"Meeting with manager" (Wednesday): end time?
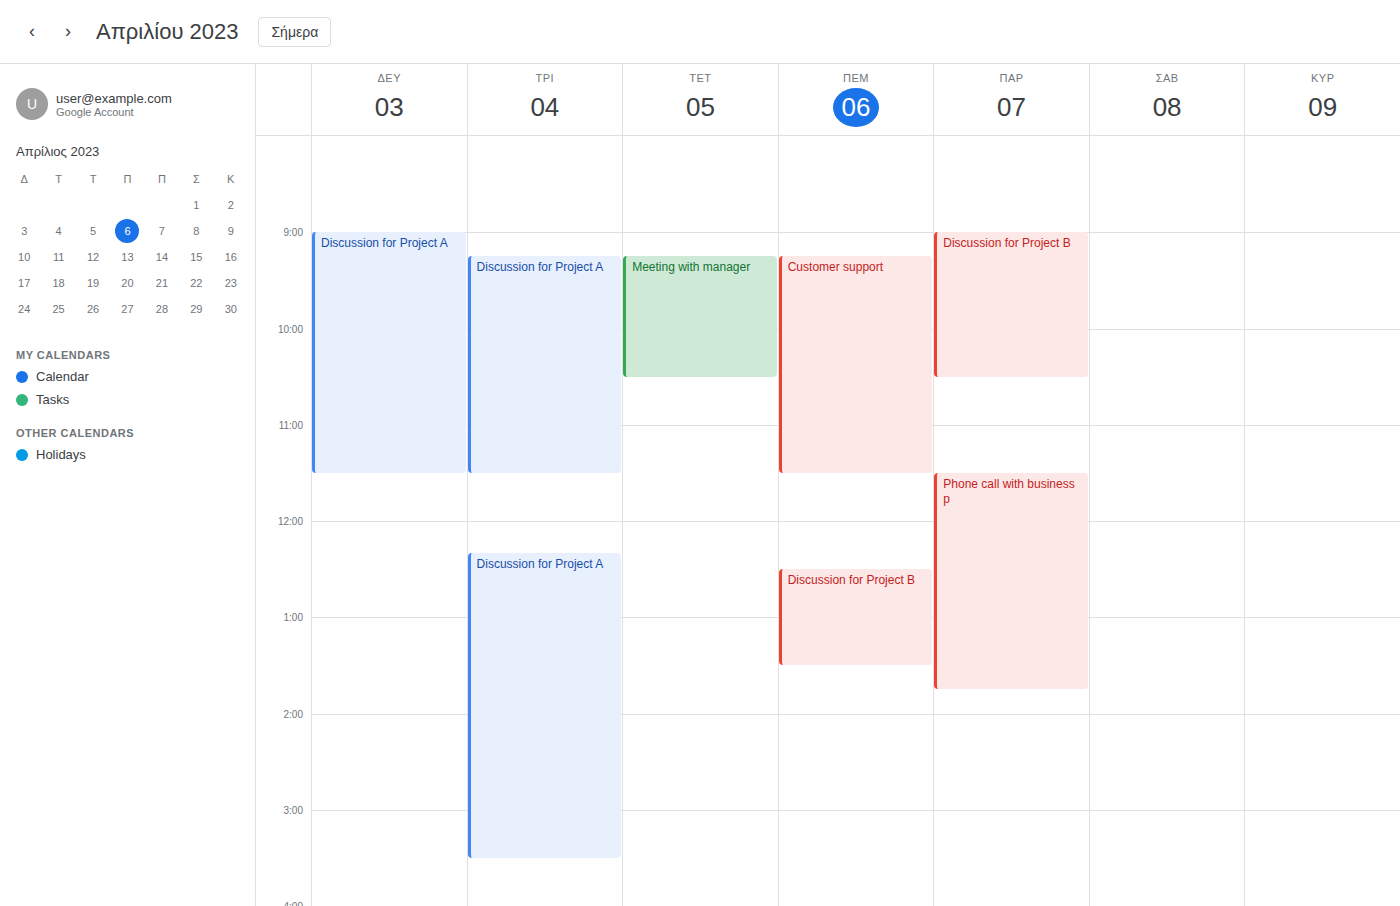
10:30 AM